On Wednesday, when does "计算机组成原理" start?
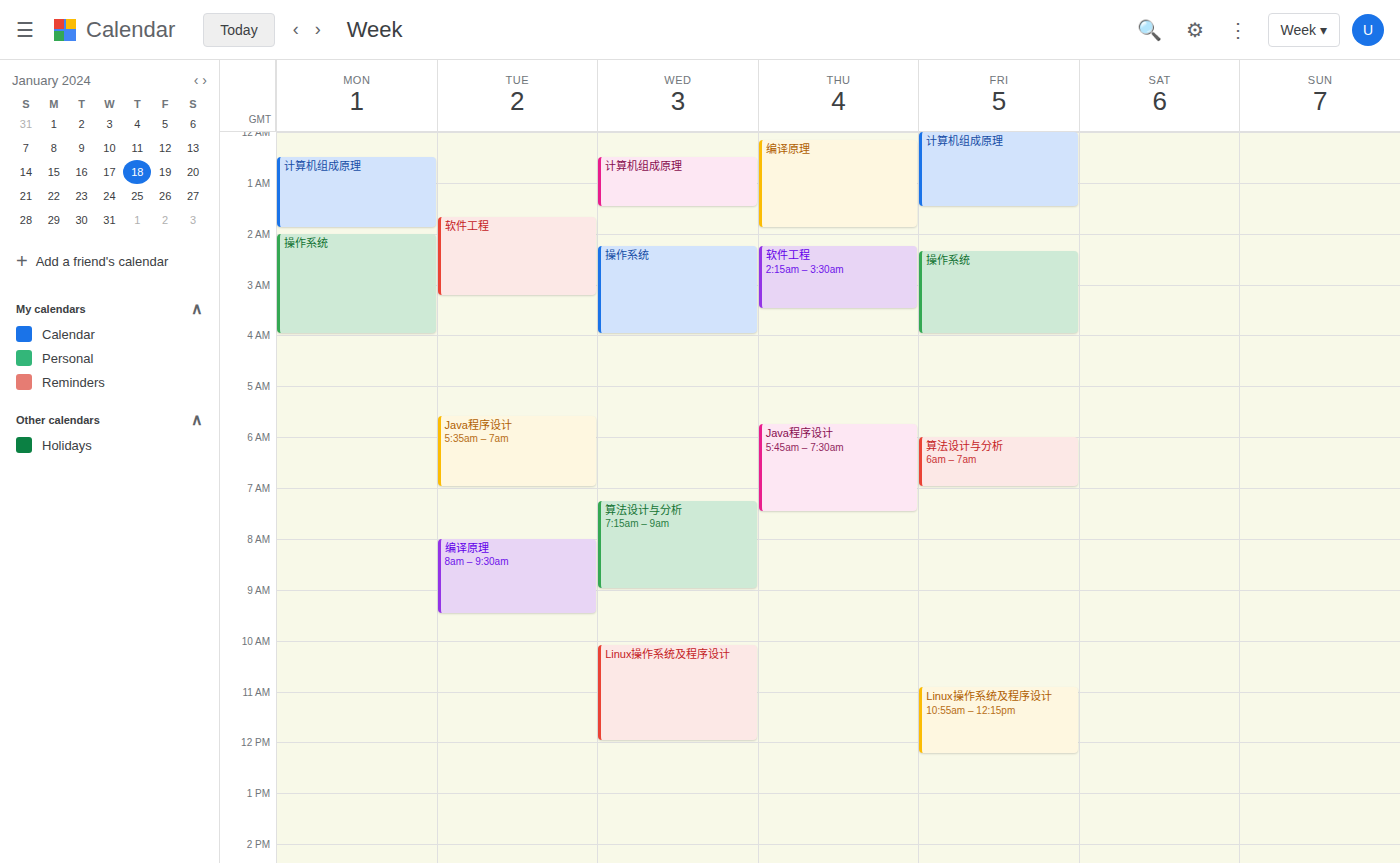
12:30 AM